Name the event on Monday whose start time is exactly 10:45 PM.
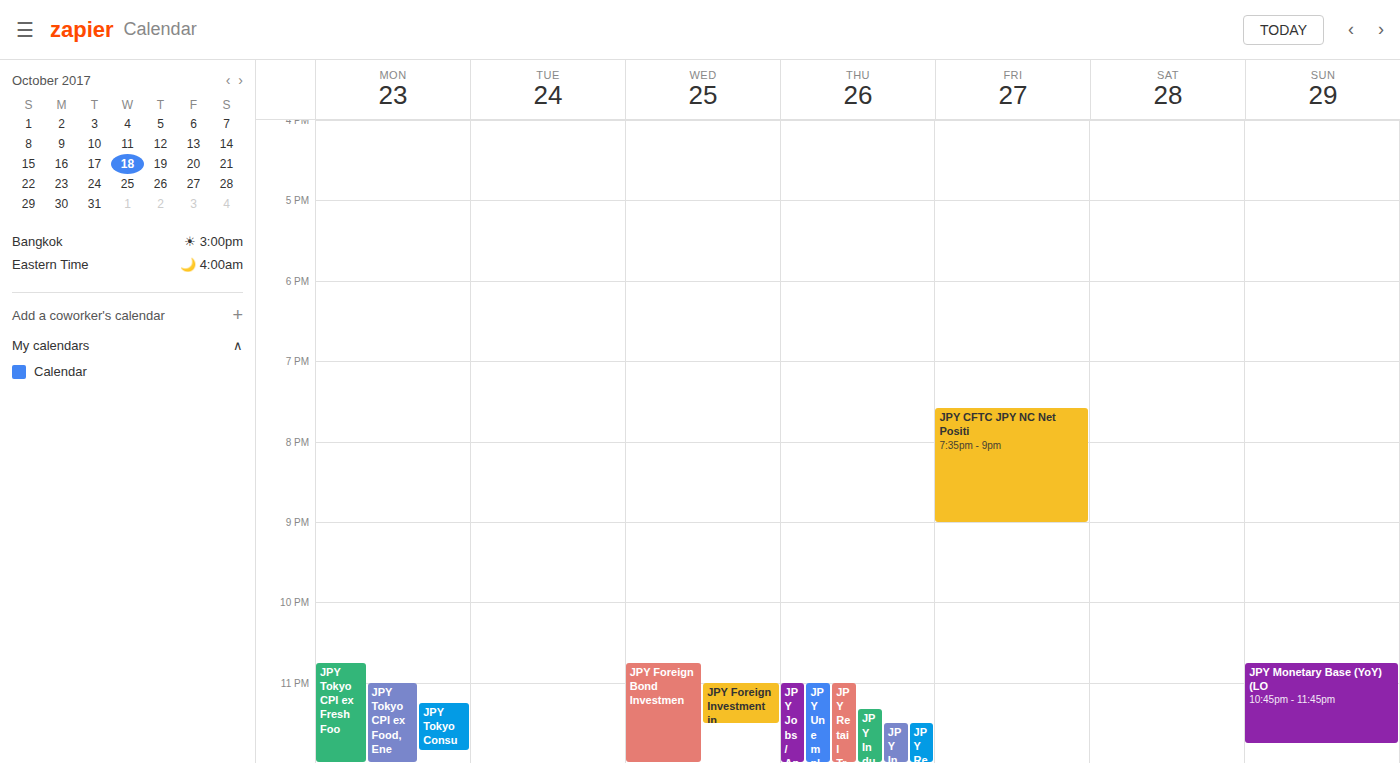
"JPY Tokyo CPI ex Fresh Foo"